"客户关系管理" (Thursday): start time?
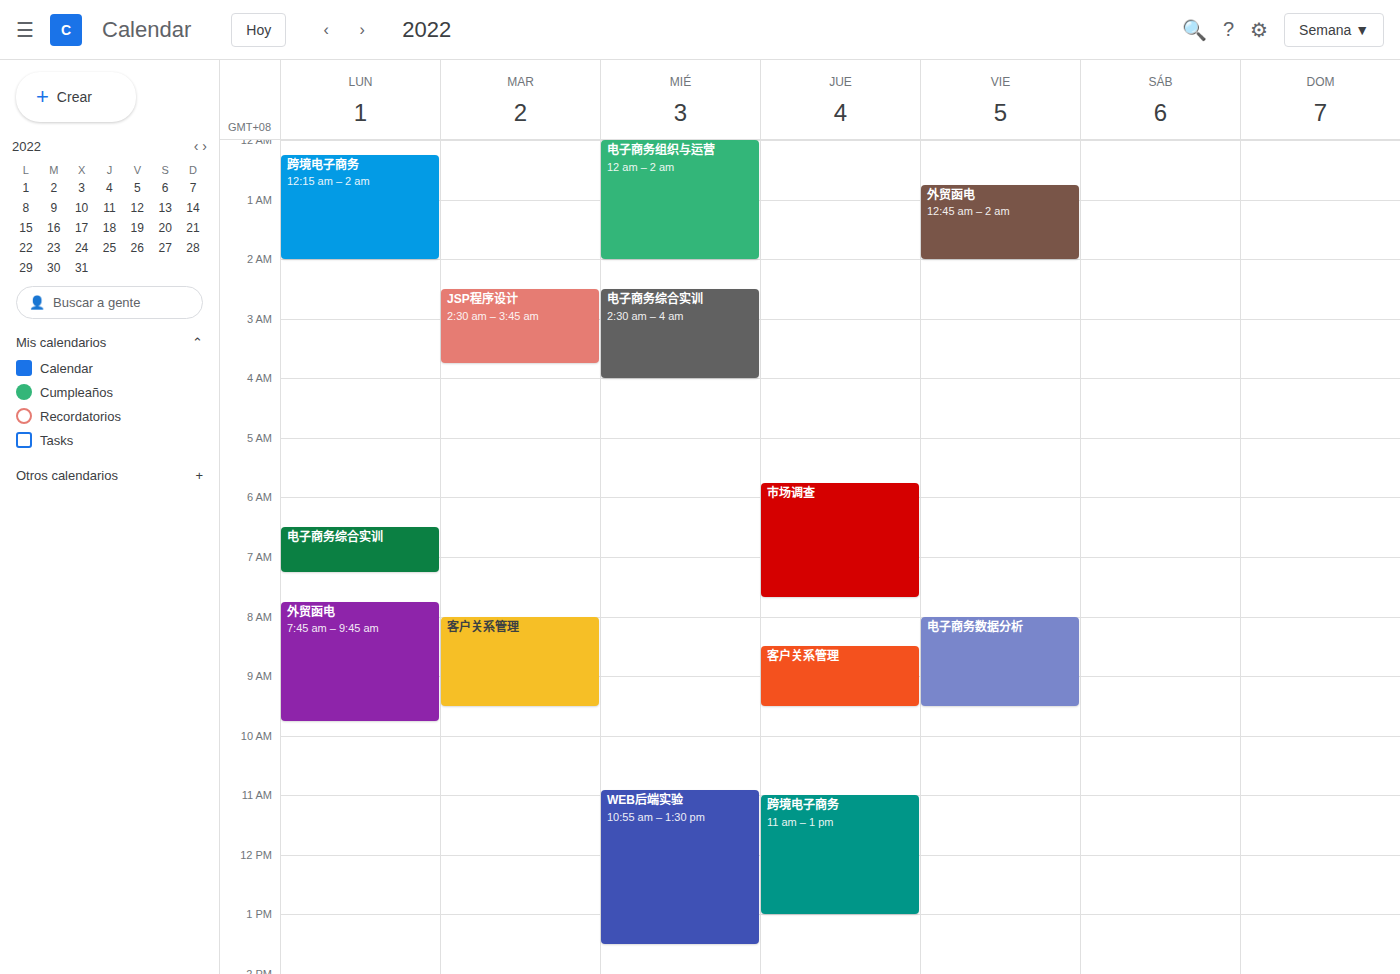
8:30 AM